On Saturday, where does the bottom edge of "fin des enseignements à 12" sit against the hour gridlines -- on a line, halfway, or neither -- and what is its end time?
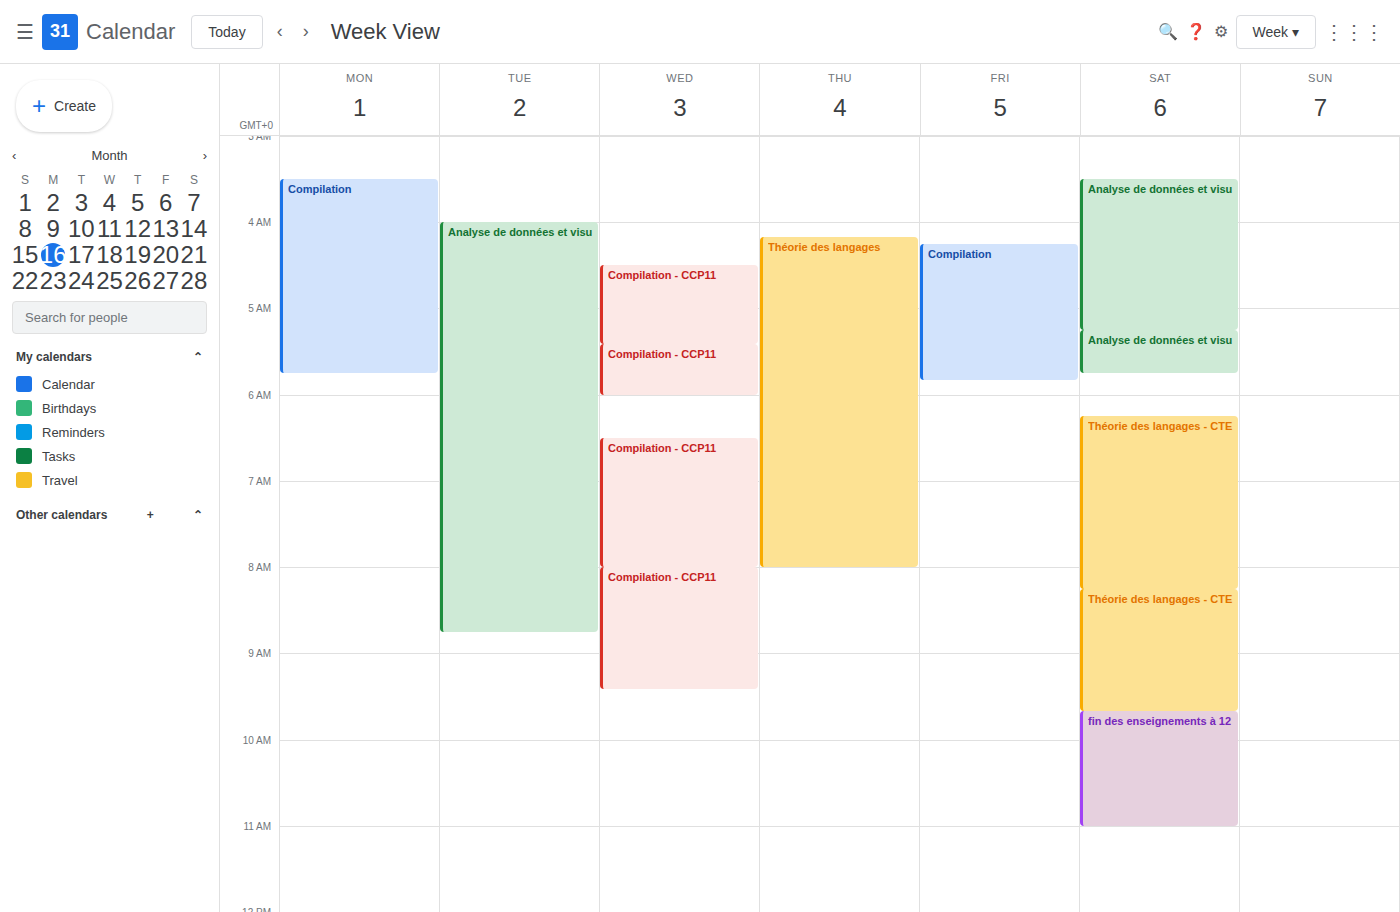
11:00 -- exactly on the 11:00 line.